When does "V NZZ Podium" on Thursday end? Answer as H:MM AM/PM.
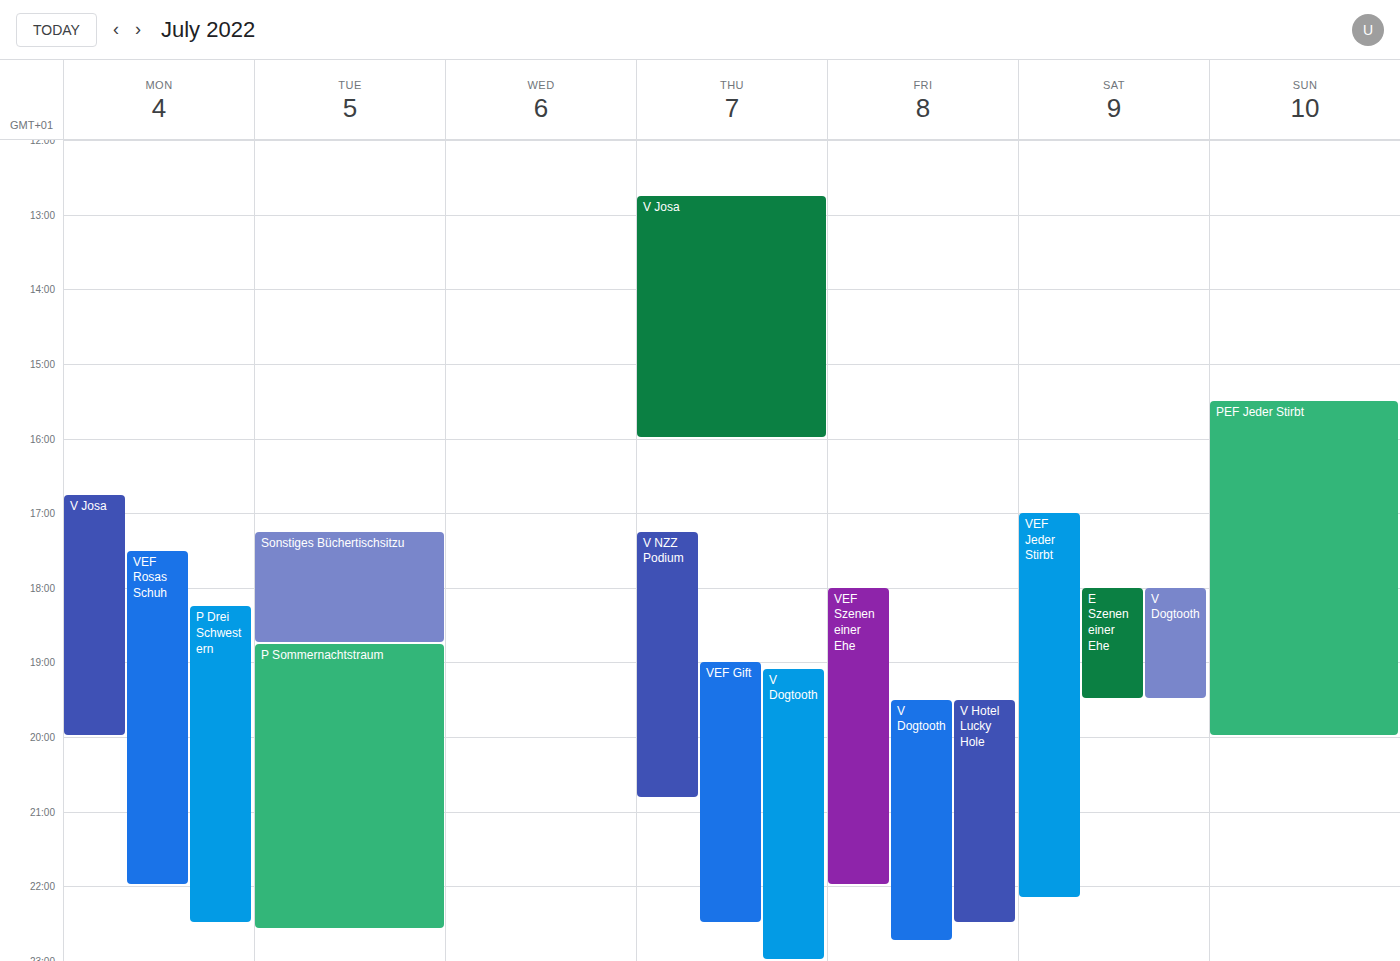
8:50 PM